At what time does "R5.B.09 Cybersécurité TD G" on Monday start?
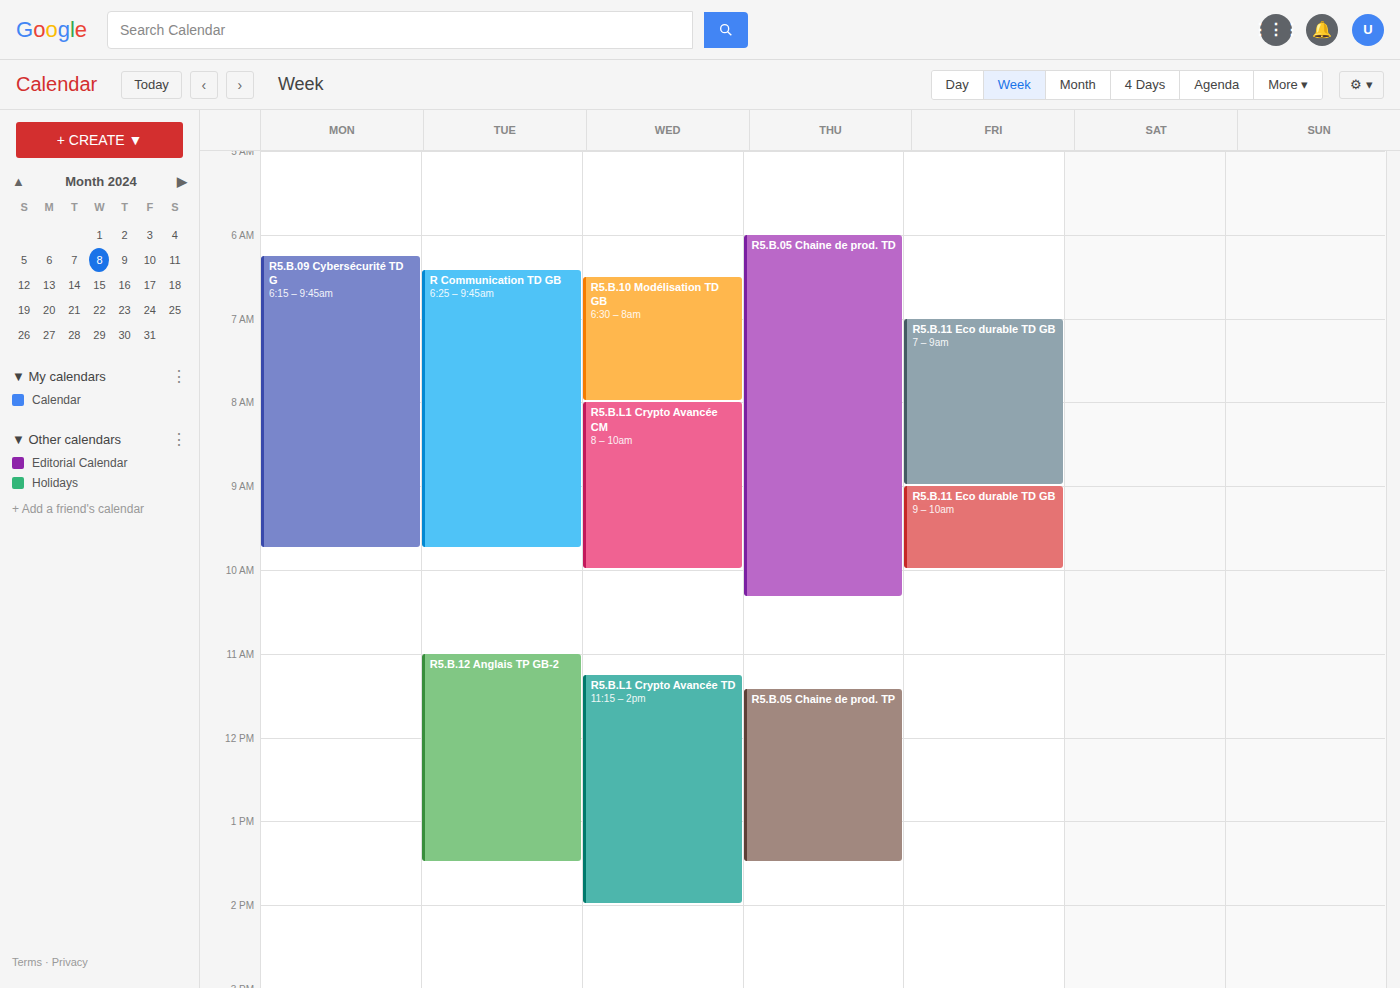
6:15 AM